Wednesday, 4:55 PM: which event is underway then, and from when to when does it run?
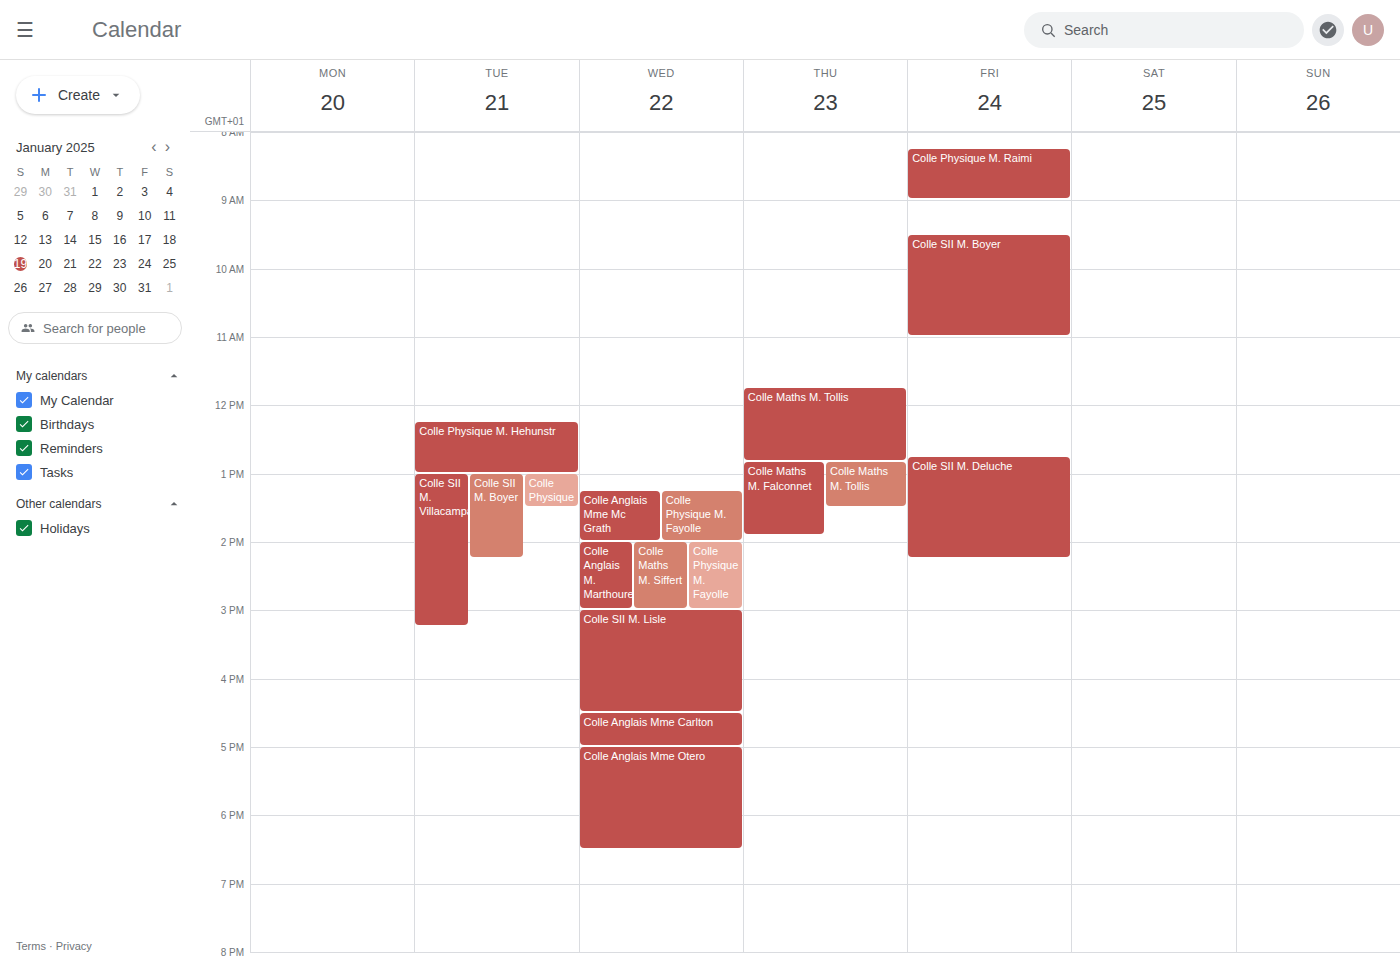
"Colle Anglais Mme Carlton", 4:30 PM to 5:00 PM